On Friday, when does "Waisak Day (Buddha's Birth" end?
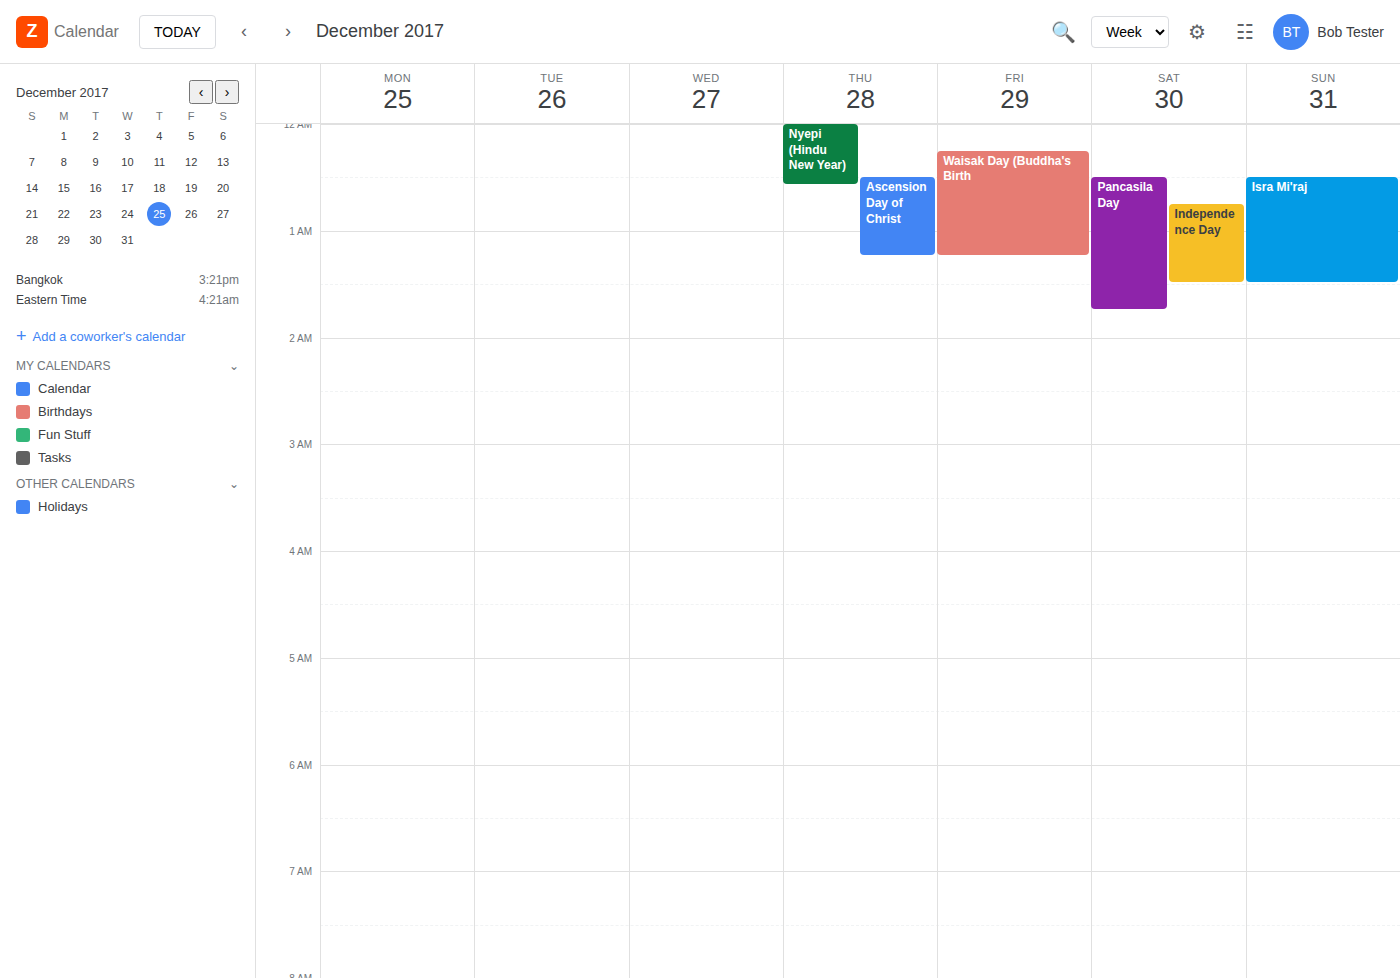
1:15 AM